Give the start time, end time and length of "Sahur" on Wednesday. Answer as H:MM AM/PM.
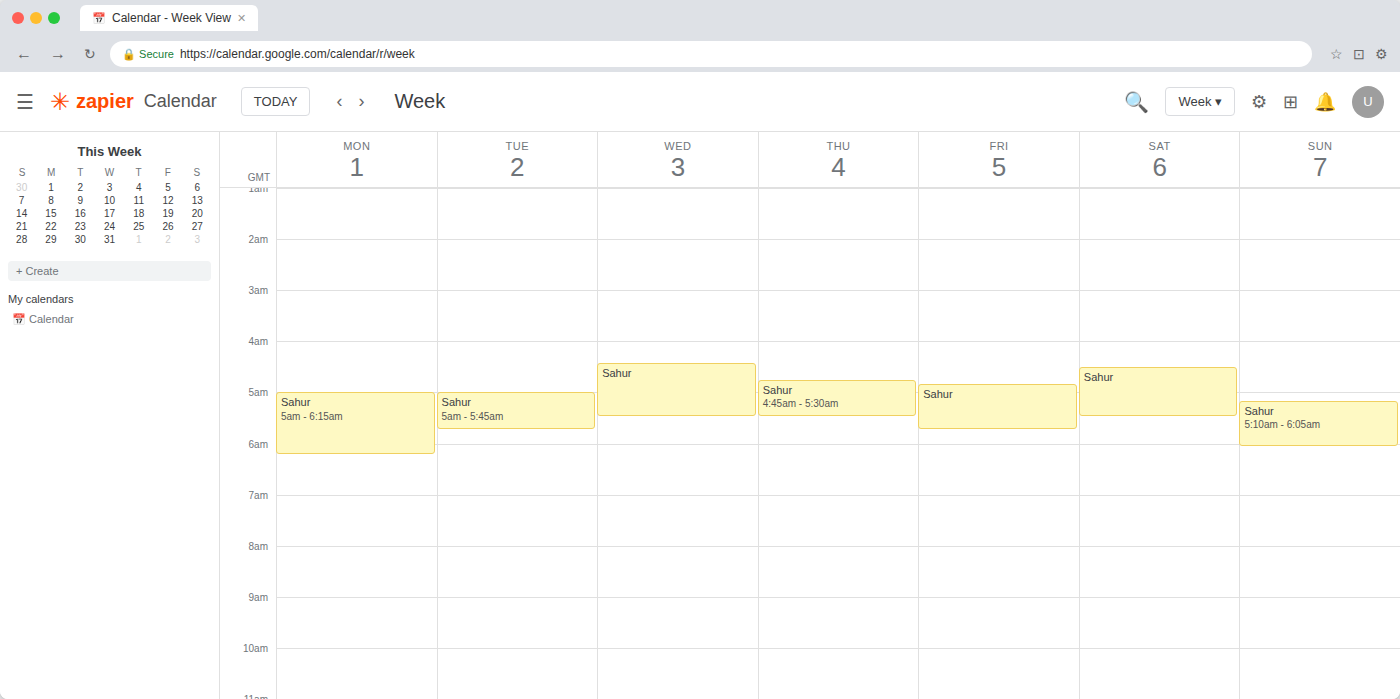
4:25 AM to 5:30 AM, 1 hour 5 minutes